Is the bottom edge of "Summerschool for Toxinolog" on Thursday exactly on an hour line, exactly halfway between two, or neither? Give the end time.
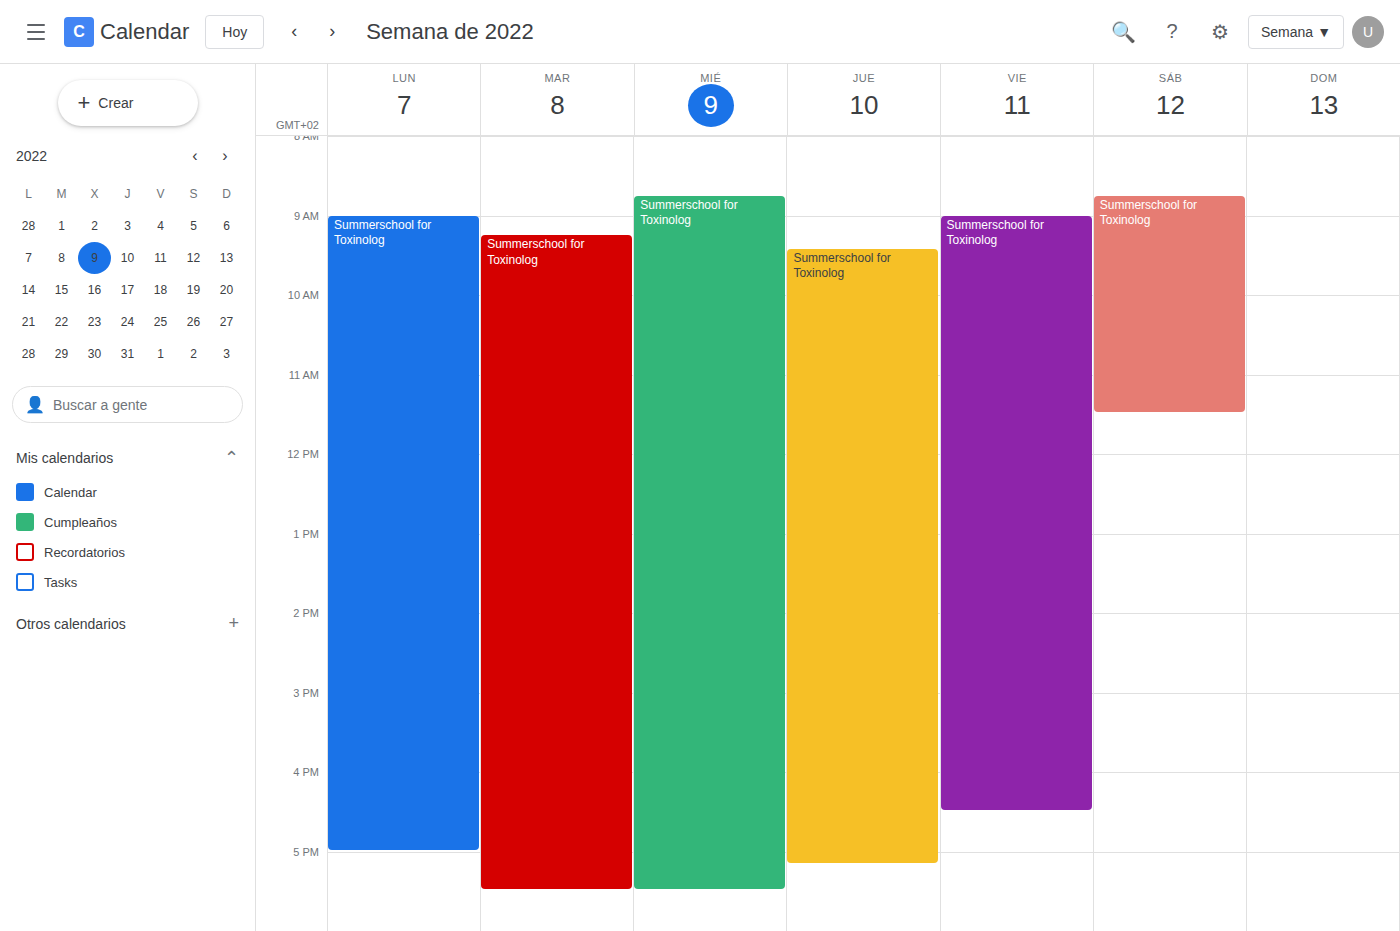
5:10 PM -- neither: 10 minutes below the 5 PM line and 50 minutes above the 6 PM line.